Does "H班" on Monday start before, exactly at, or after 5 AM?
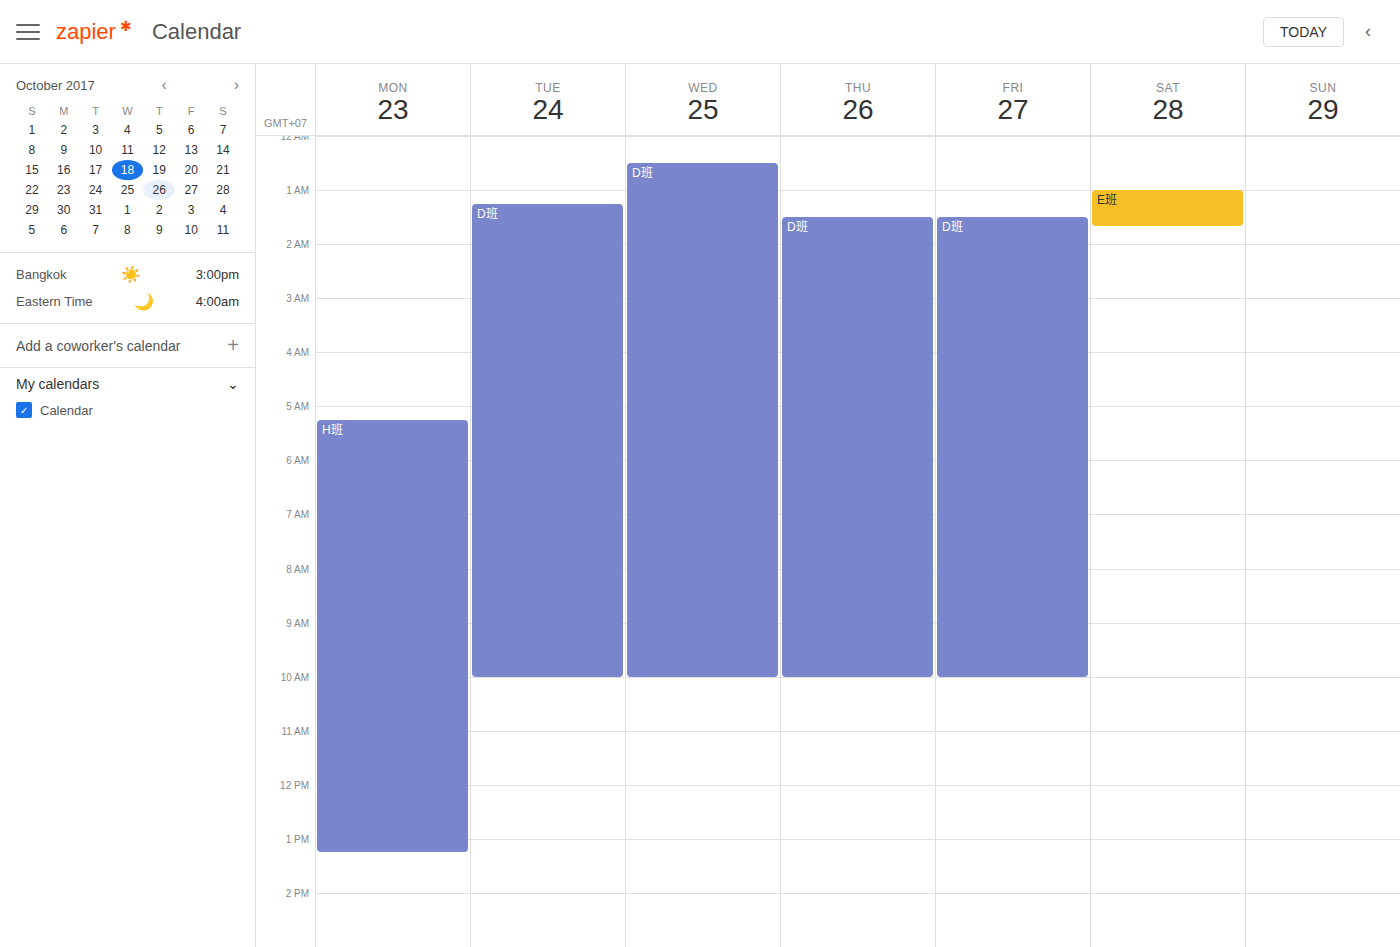
5:15 AM -- after 5 AM, 15 minutes below the 5 AM line.